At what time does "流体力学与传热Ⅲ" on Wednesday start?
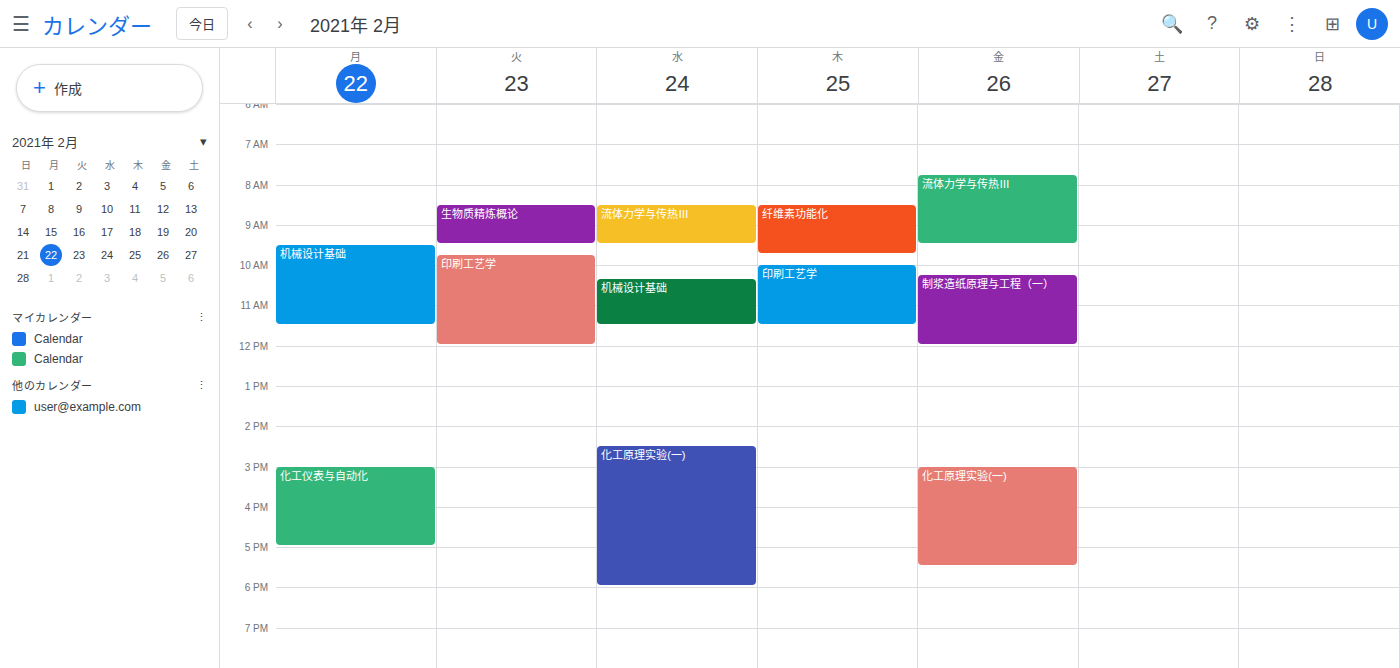
8:30 AM